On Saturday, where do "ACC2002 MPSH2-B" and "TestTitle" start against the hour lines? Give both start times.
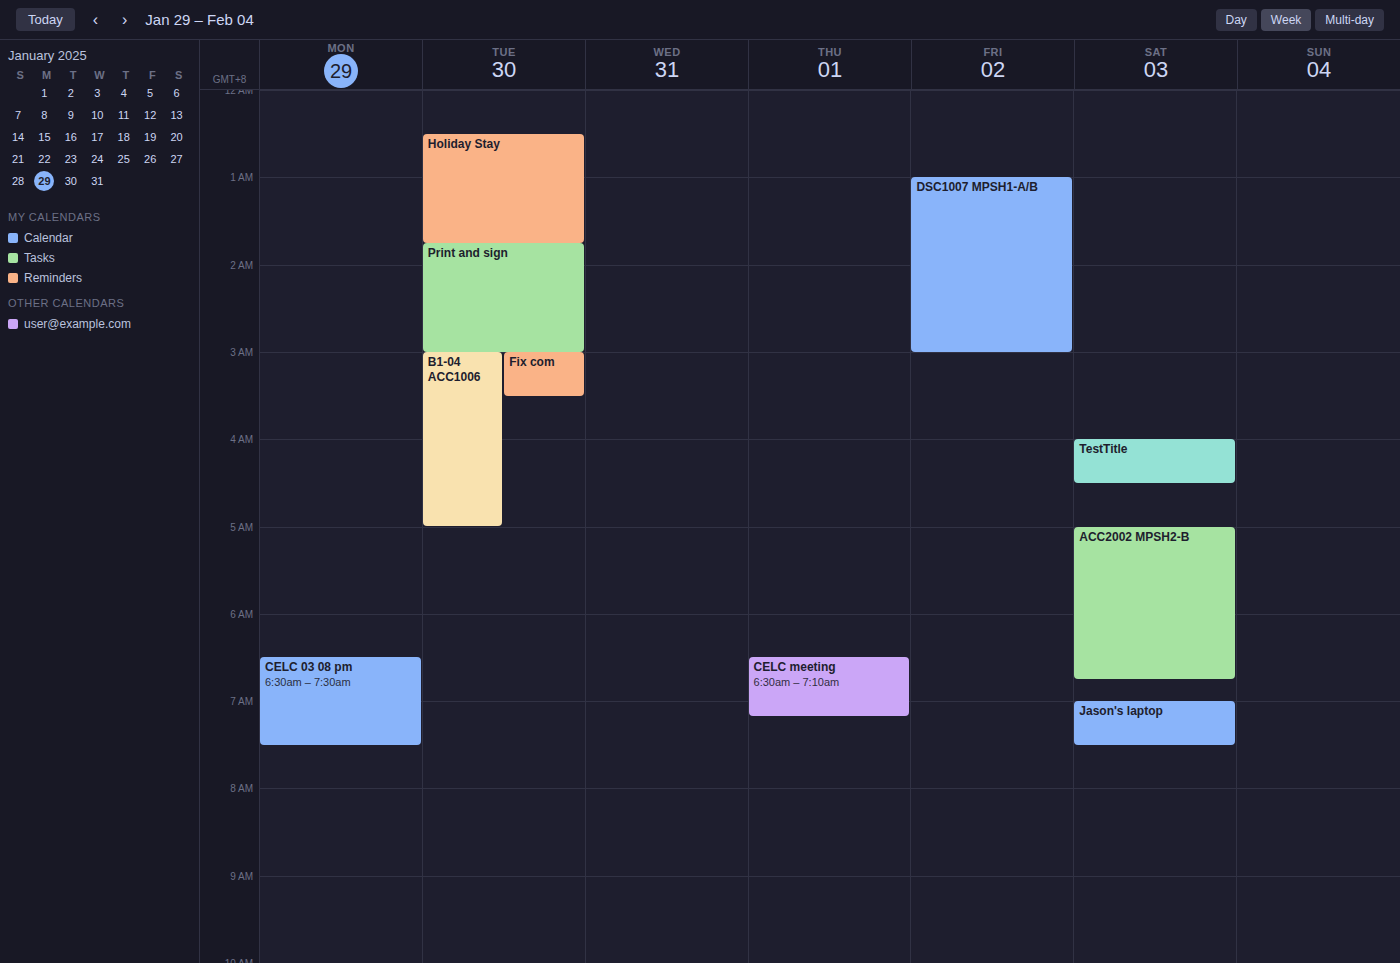
"ACC2002 MPSH2-B": 5:00 AM, exactly on the 5 AM line. "TestTitle": 4:00 AM, exactly on the 4 AM line.